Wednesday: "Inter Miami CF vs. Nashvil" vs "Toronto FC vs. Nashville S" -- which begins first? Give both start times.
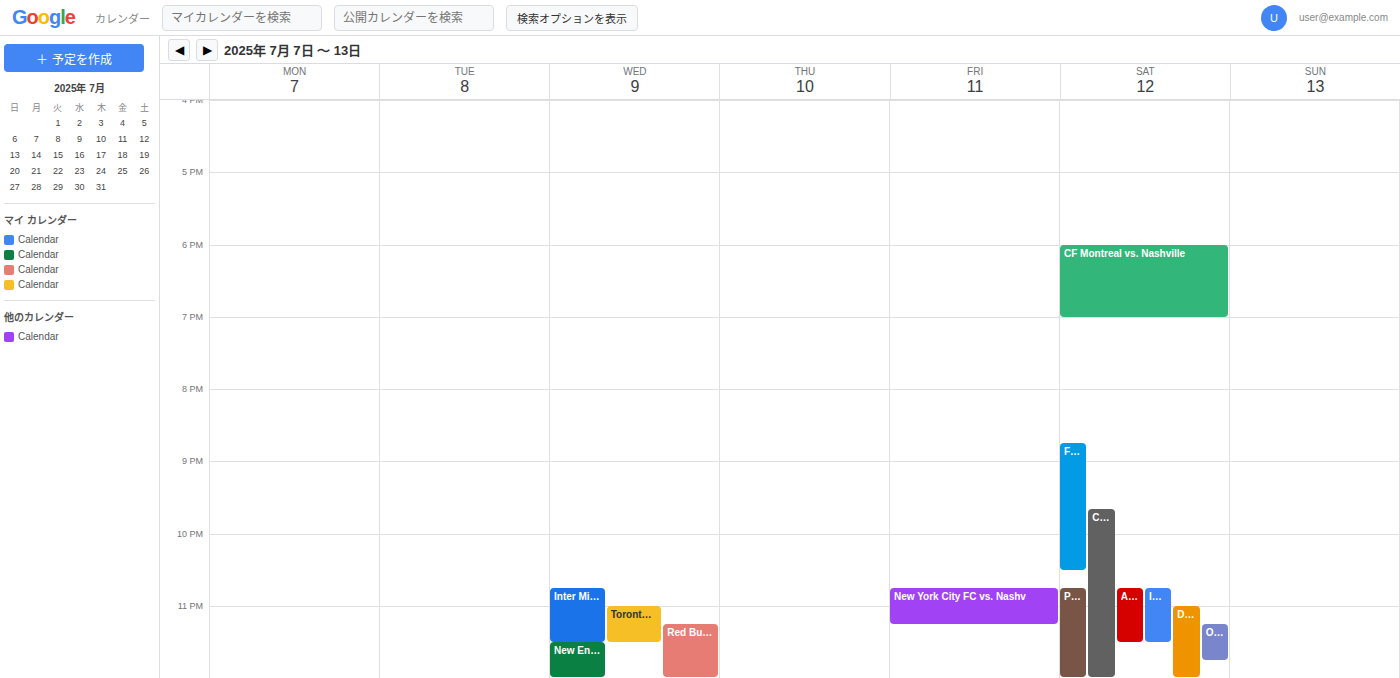
"Inter Miami CF vs. Nashvil" 10:45 PM; "Toronto FC vs. Nashville S" 11:00 PM.